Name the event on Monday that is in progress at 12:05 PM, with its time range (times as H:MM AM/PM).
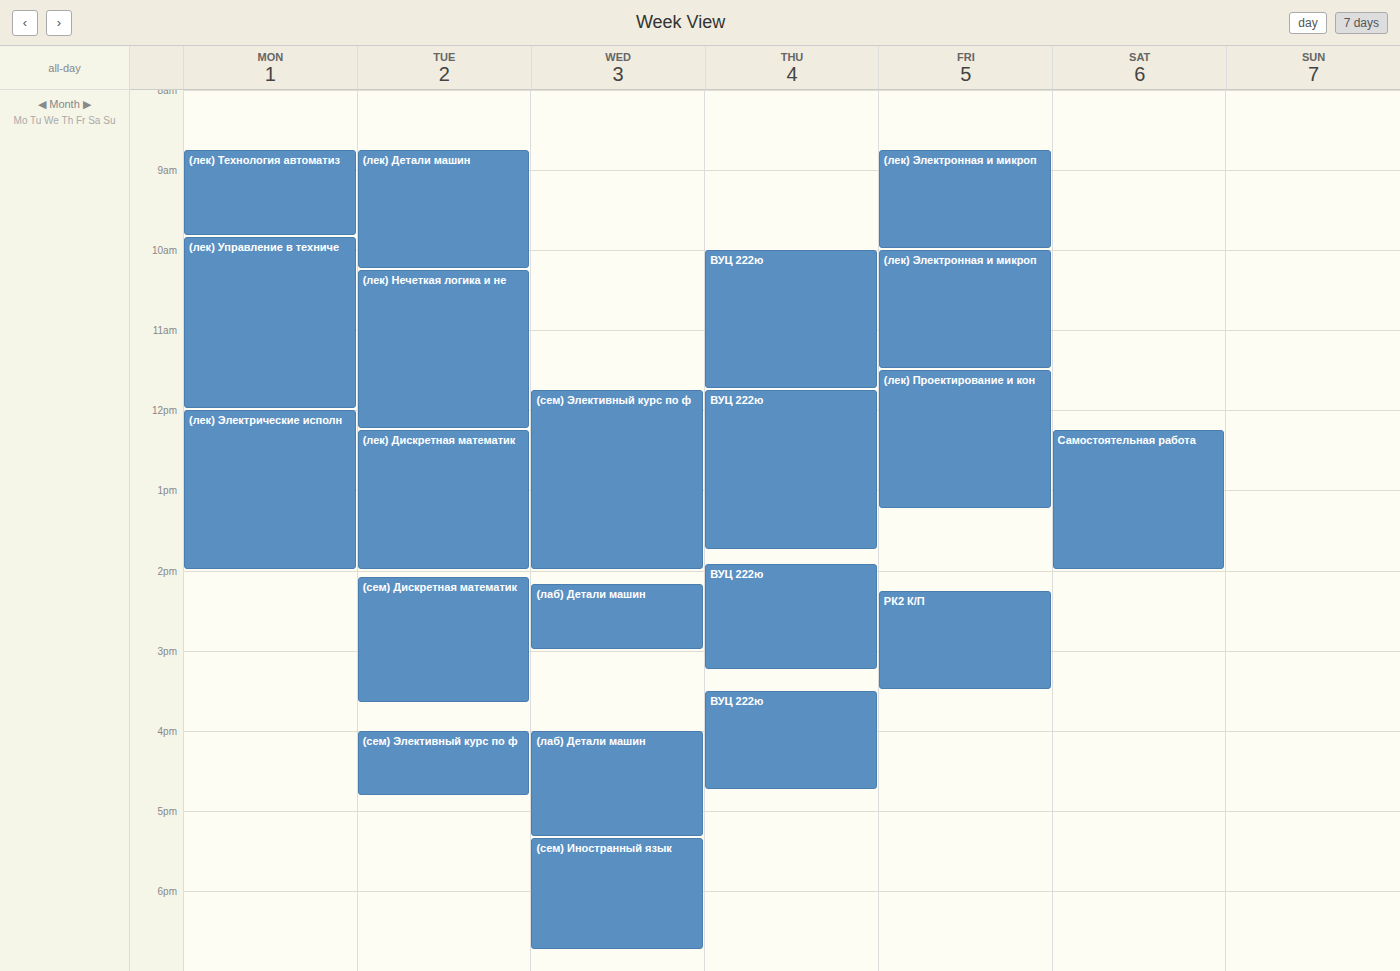
"(лек) Электрические исполн", 12:00 PM to 2:00 PM